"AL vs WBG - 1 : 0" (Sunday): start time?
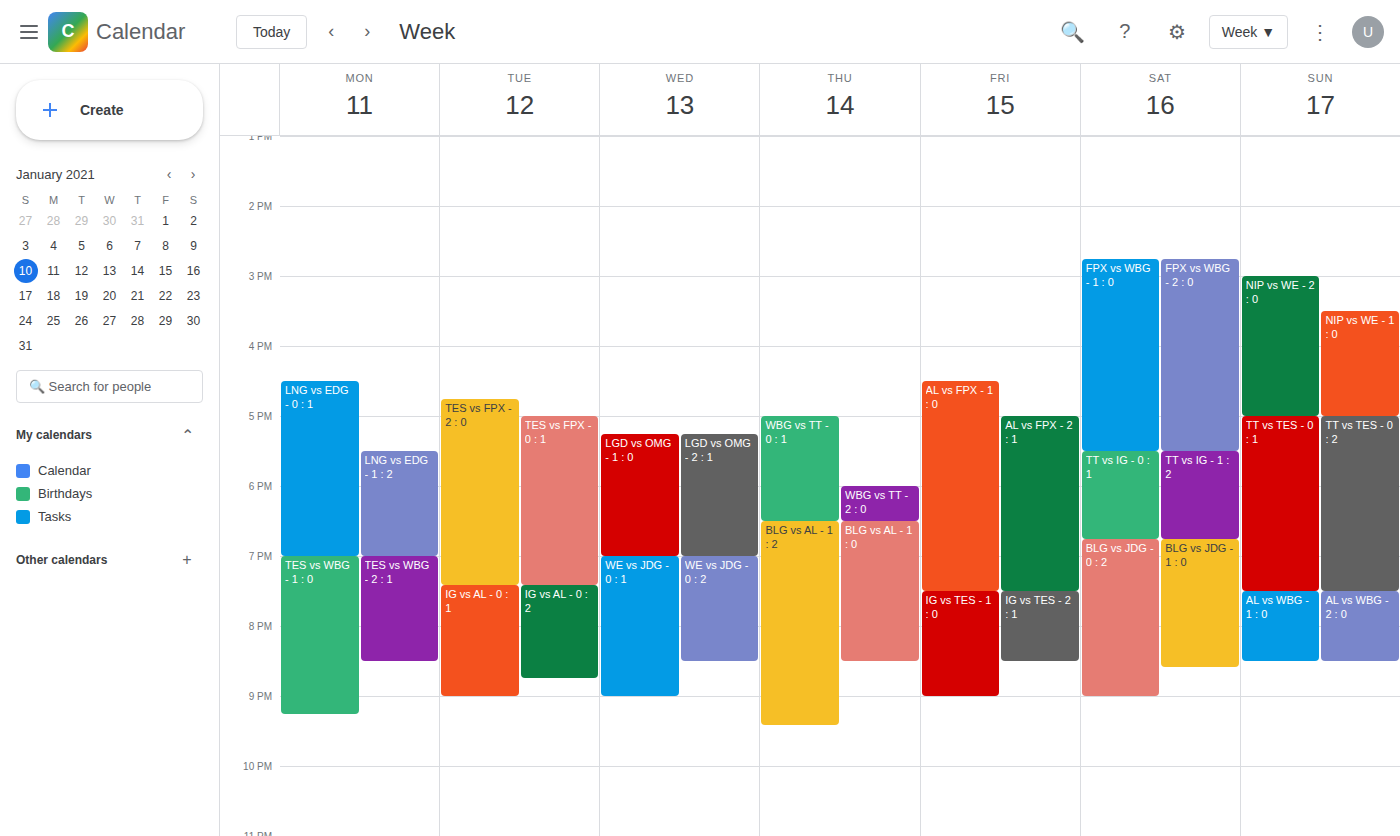
7:30 PM